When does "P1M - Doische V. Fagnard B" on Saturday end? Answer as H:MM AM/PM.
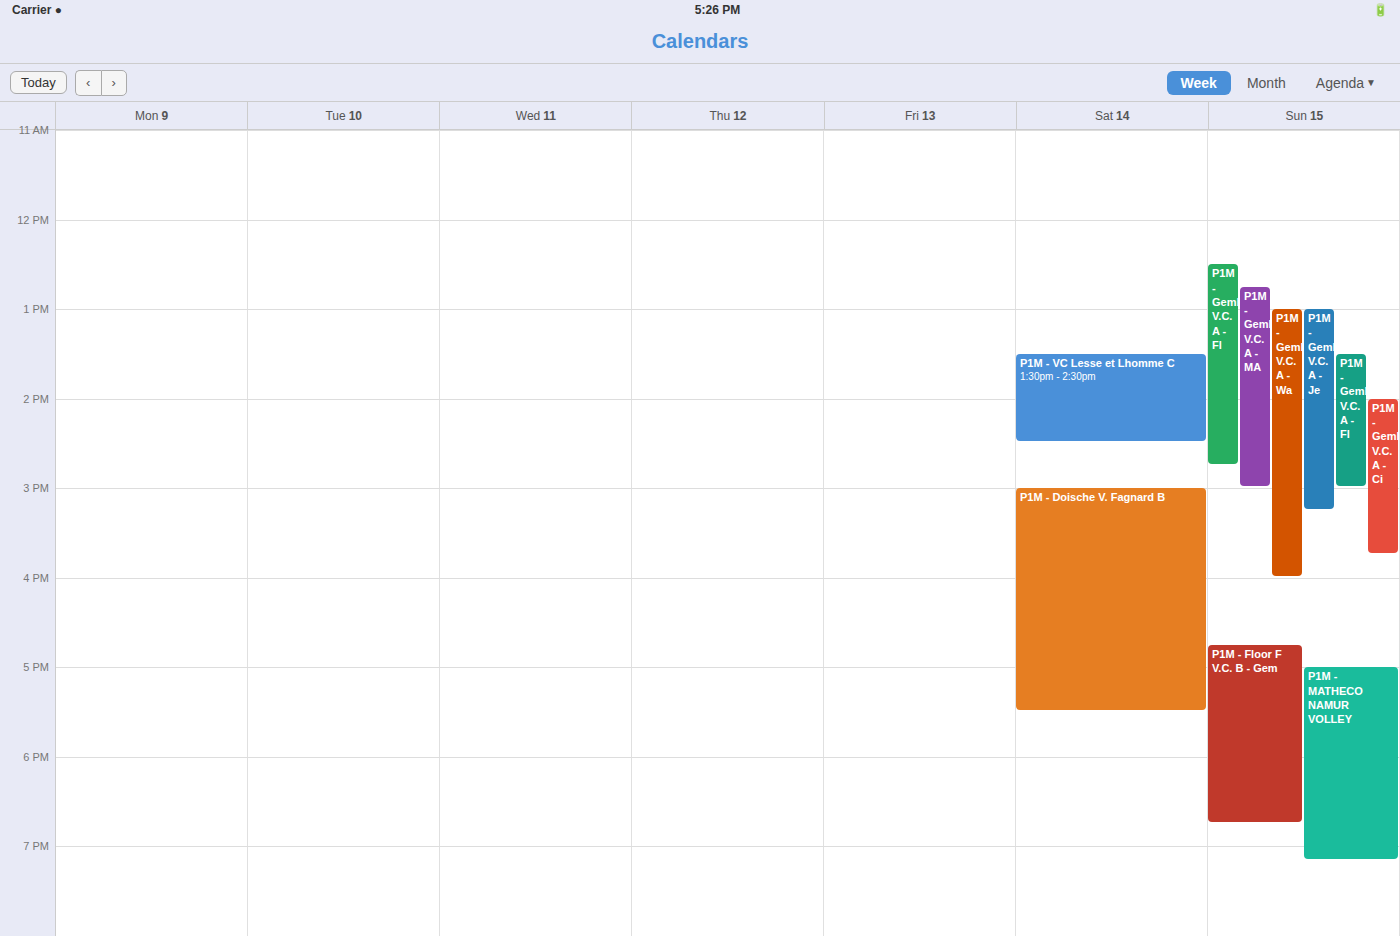
5:30 PM